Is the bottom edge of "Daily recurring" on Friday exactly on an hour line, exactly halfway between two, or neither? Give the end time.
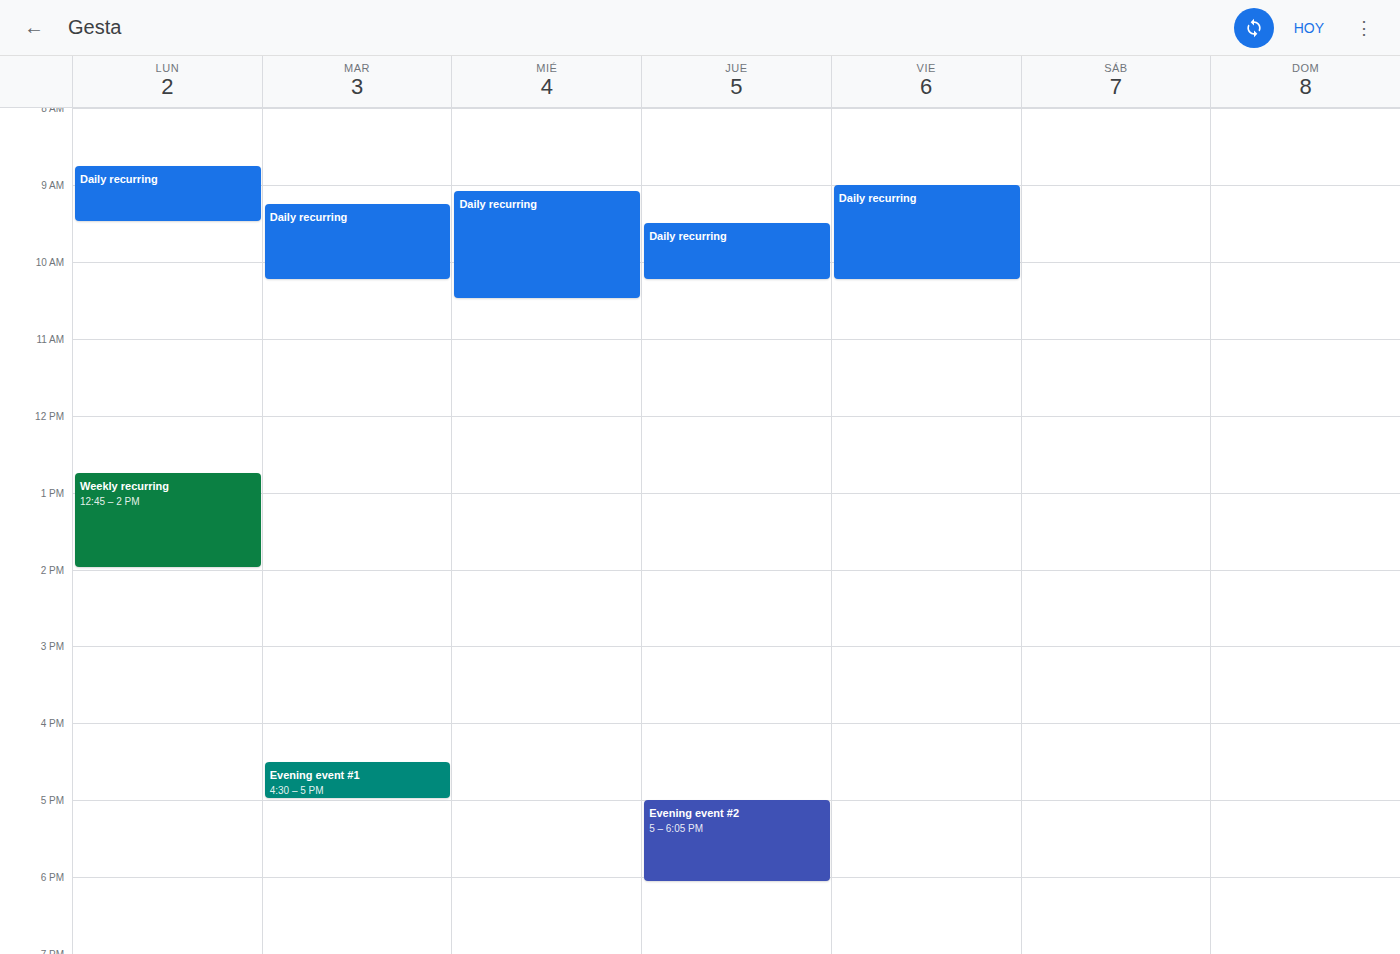
10:15 AM -- neither: a quarter of the way from the 10 AM line to the 11 AM line.